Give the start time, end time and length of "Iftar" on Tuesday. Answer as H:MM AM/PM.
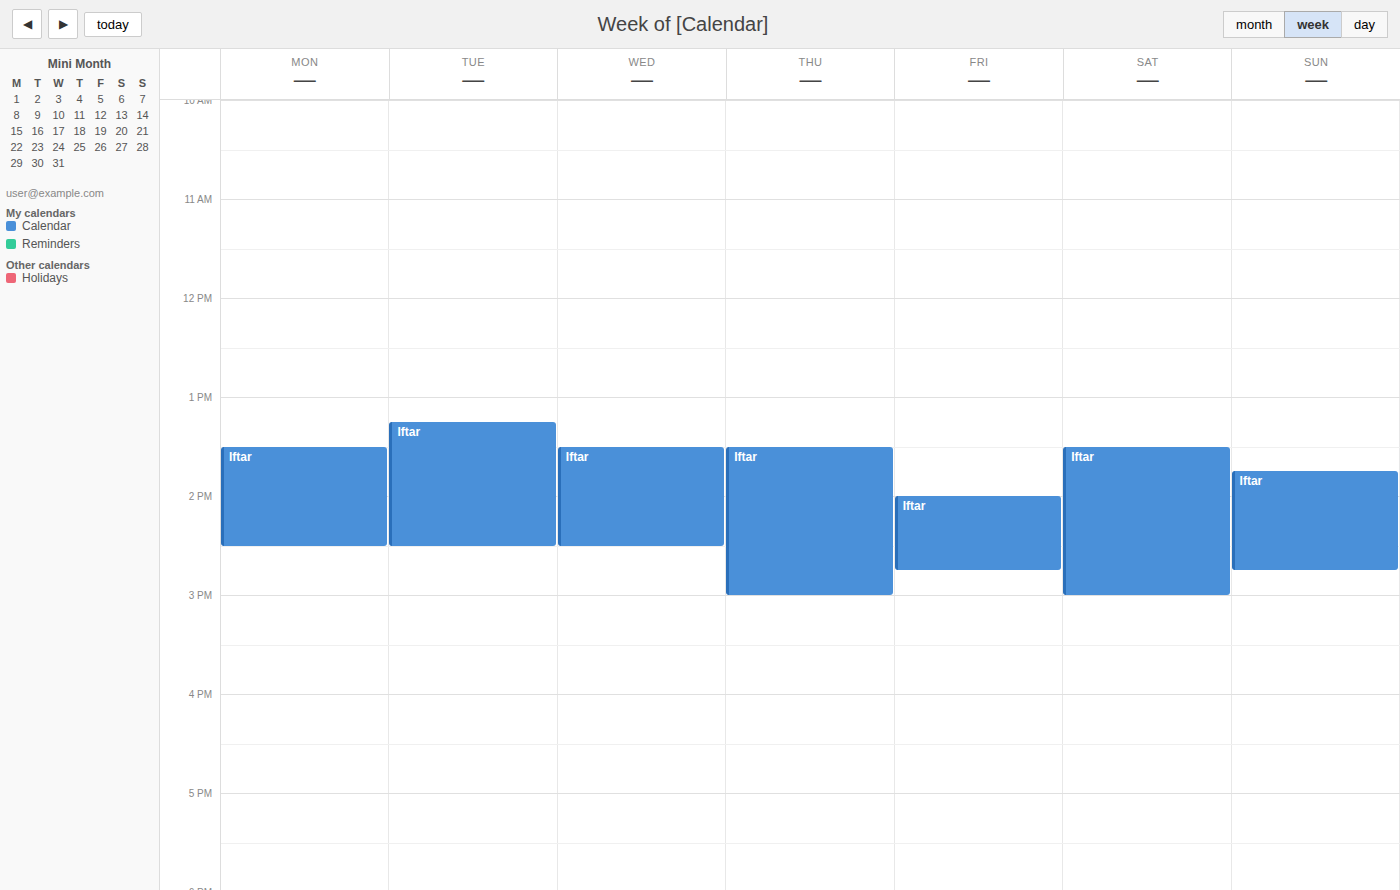
1:15 PM to 2:30 PM, 1 hour 15 minutes